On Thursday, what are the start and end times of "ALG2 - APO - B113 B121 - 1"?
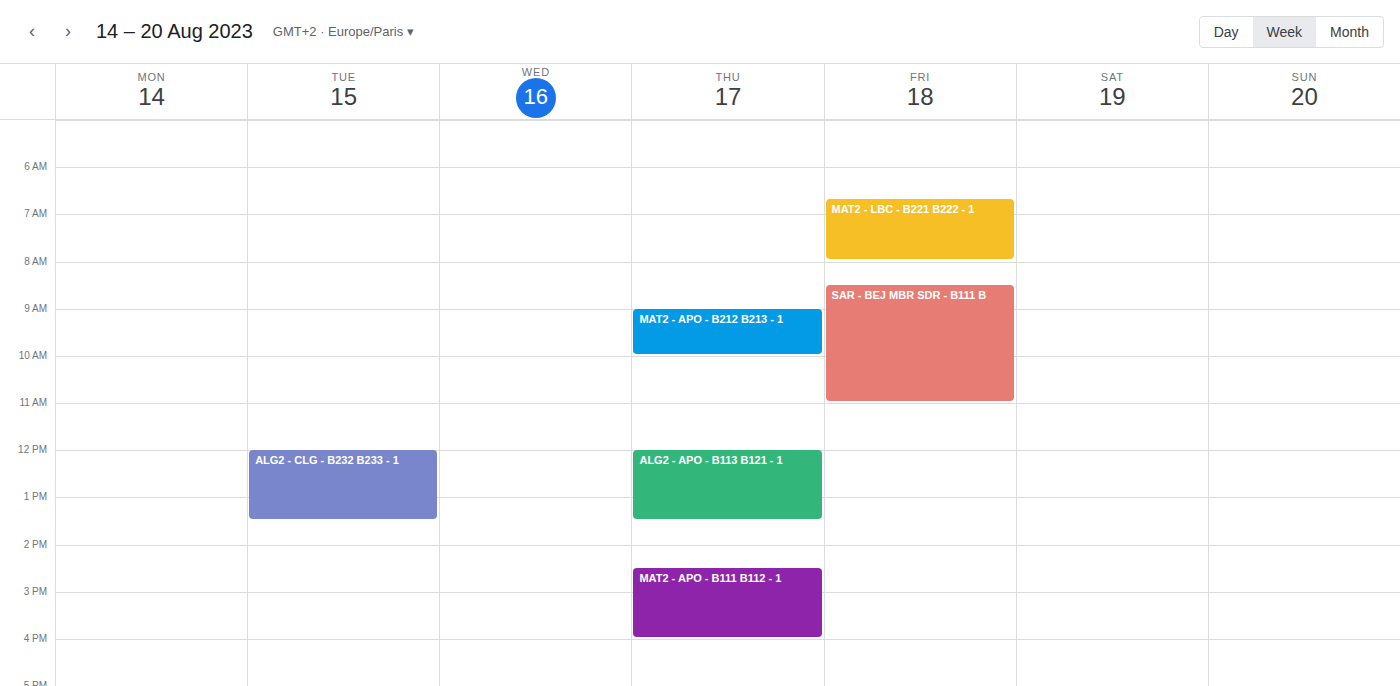
12:00 PM to 1:30 PM